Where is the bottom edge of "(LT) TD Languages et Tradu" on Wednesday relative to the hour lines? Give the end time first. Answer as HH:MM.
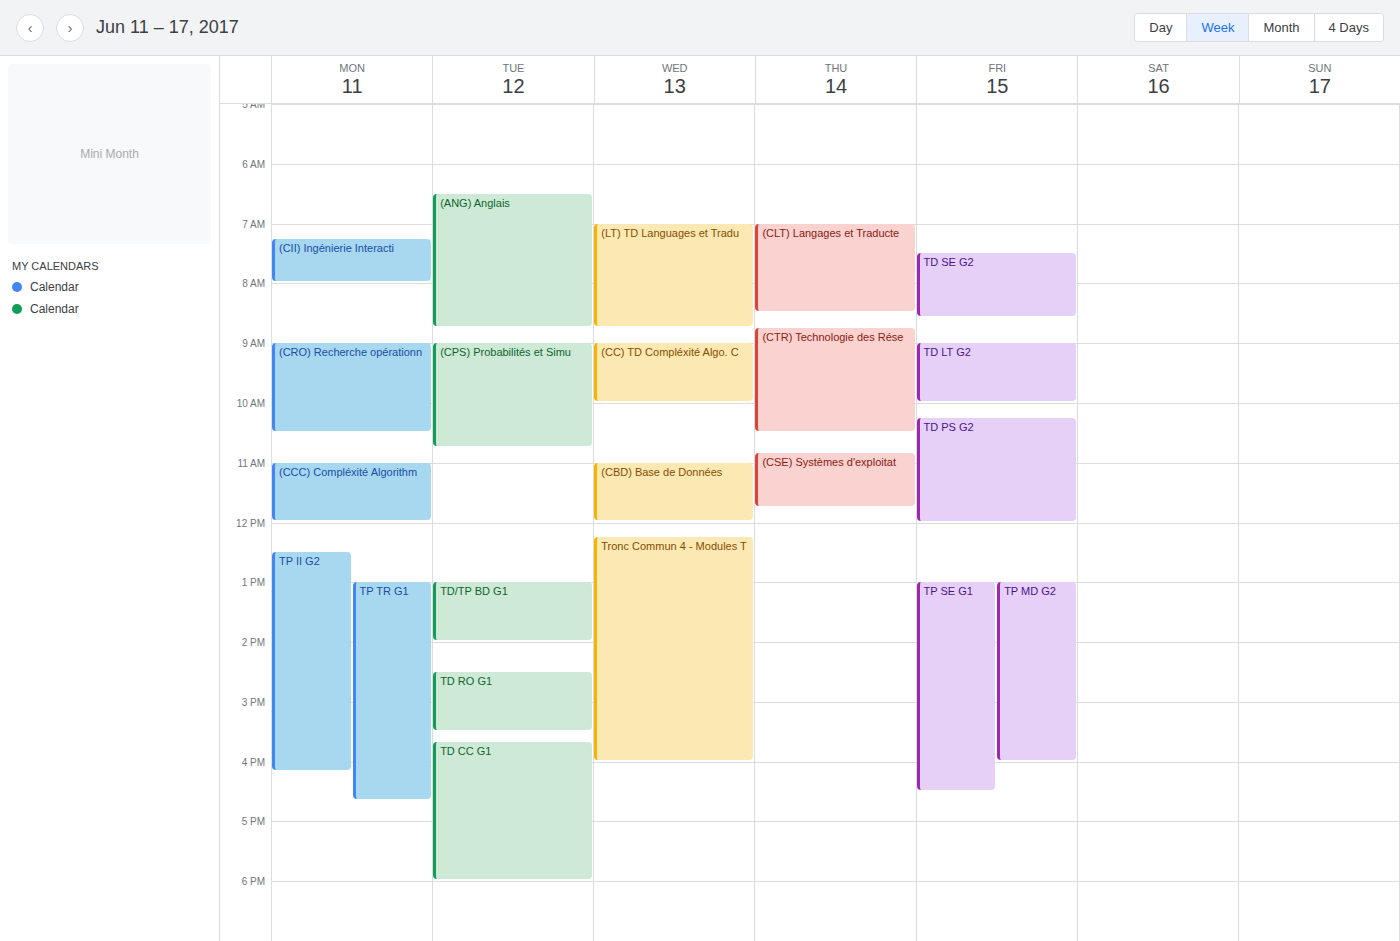
08:45 -- neither: three quarters of the way from the 08:00 line to the 09:00 line.